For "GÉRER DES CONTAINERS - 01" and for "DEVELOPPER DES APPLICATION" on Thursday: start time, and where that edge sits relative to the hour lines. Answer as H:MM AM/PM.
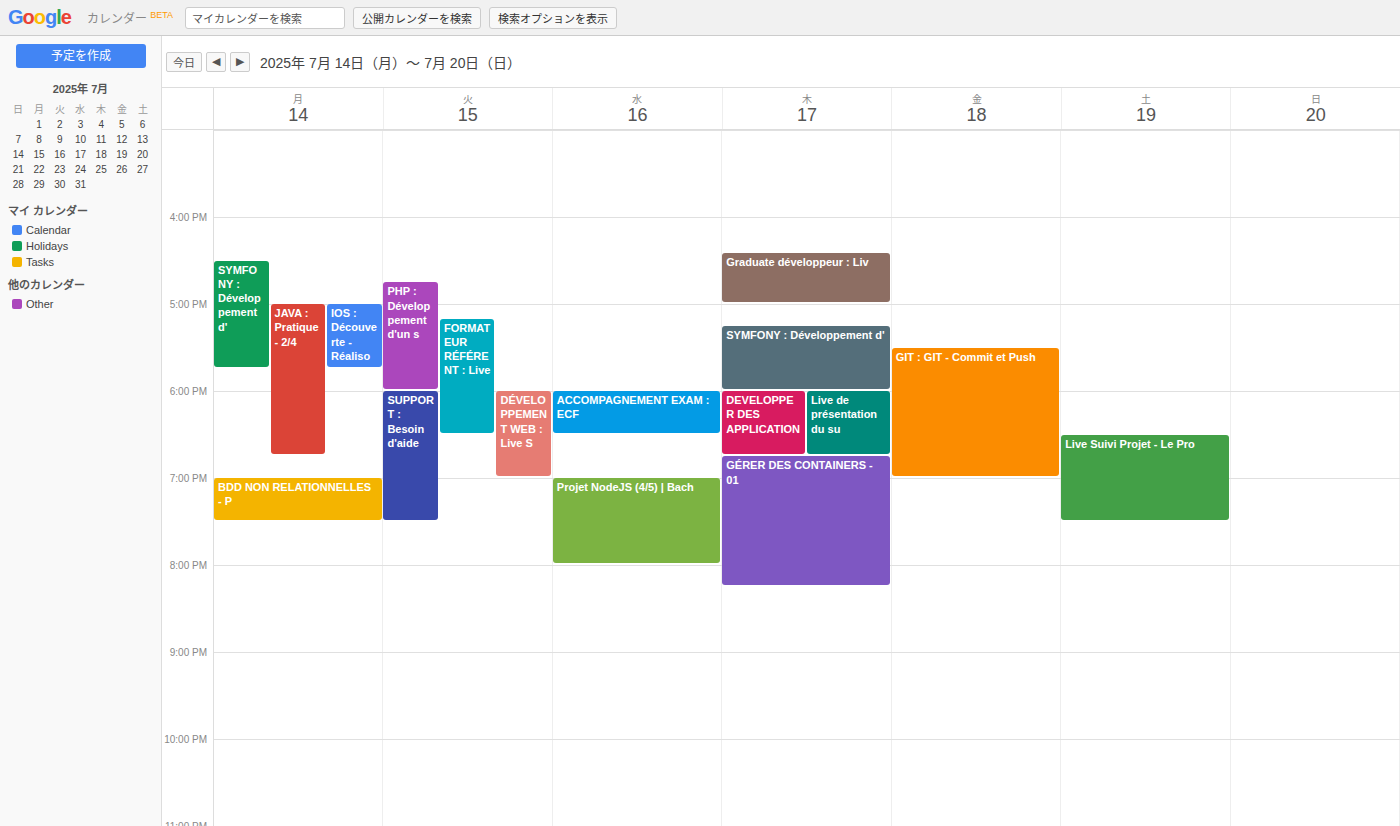
"GÉRER DES CONTAINERS - 01": 6:45 PM, neither: three quarters of the way from the 6 PM line to the 7 PM line. "DEVELOPPER DES APPLICATION": 6:00 PM, exactly on the 6 PM line.